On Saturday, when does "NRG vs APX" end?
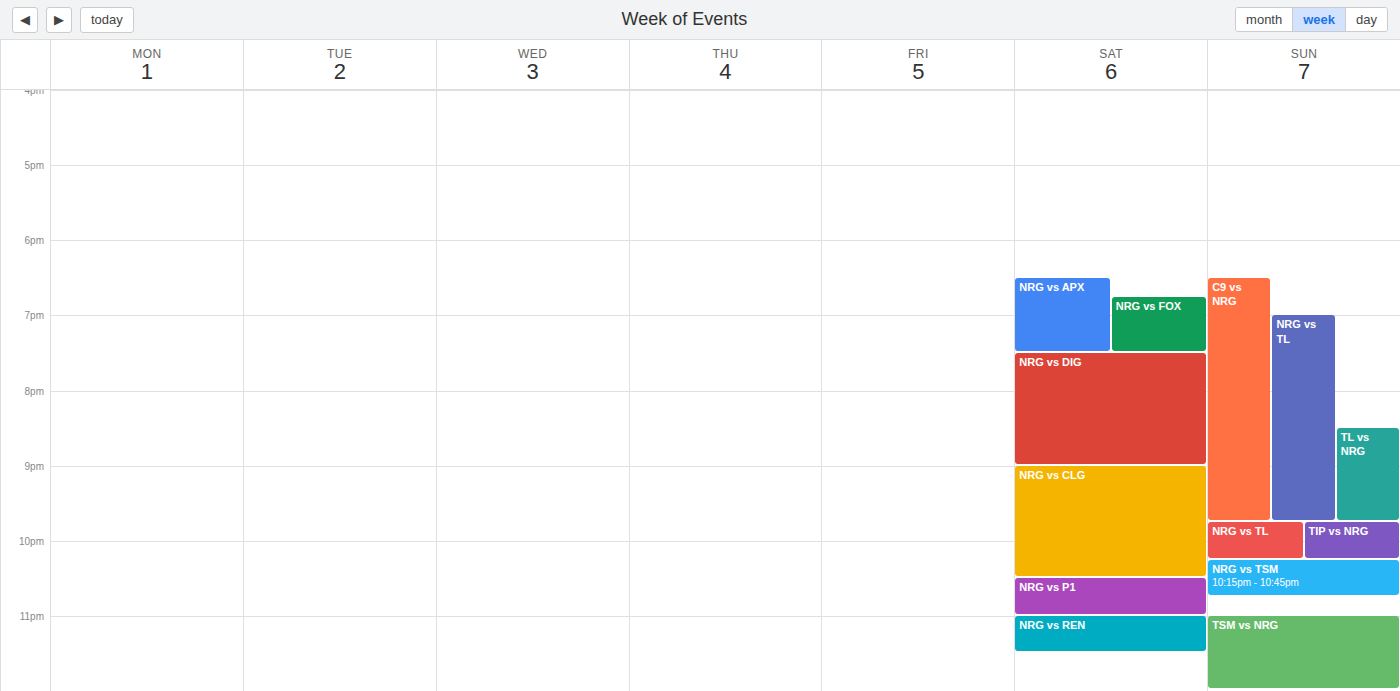
7:30 PM